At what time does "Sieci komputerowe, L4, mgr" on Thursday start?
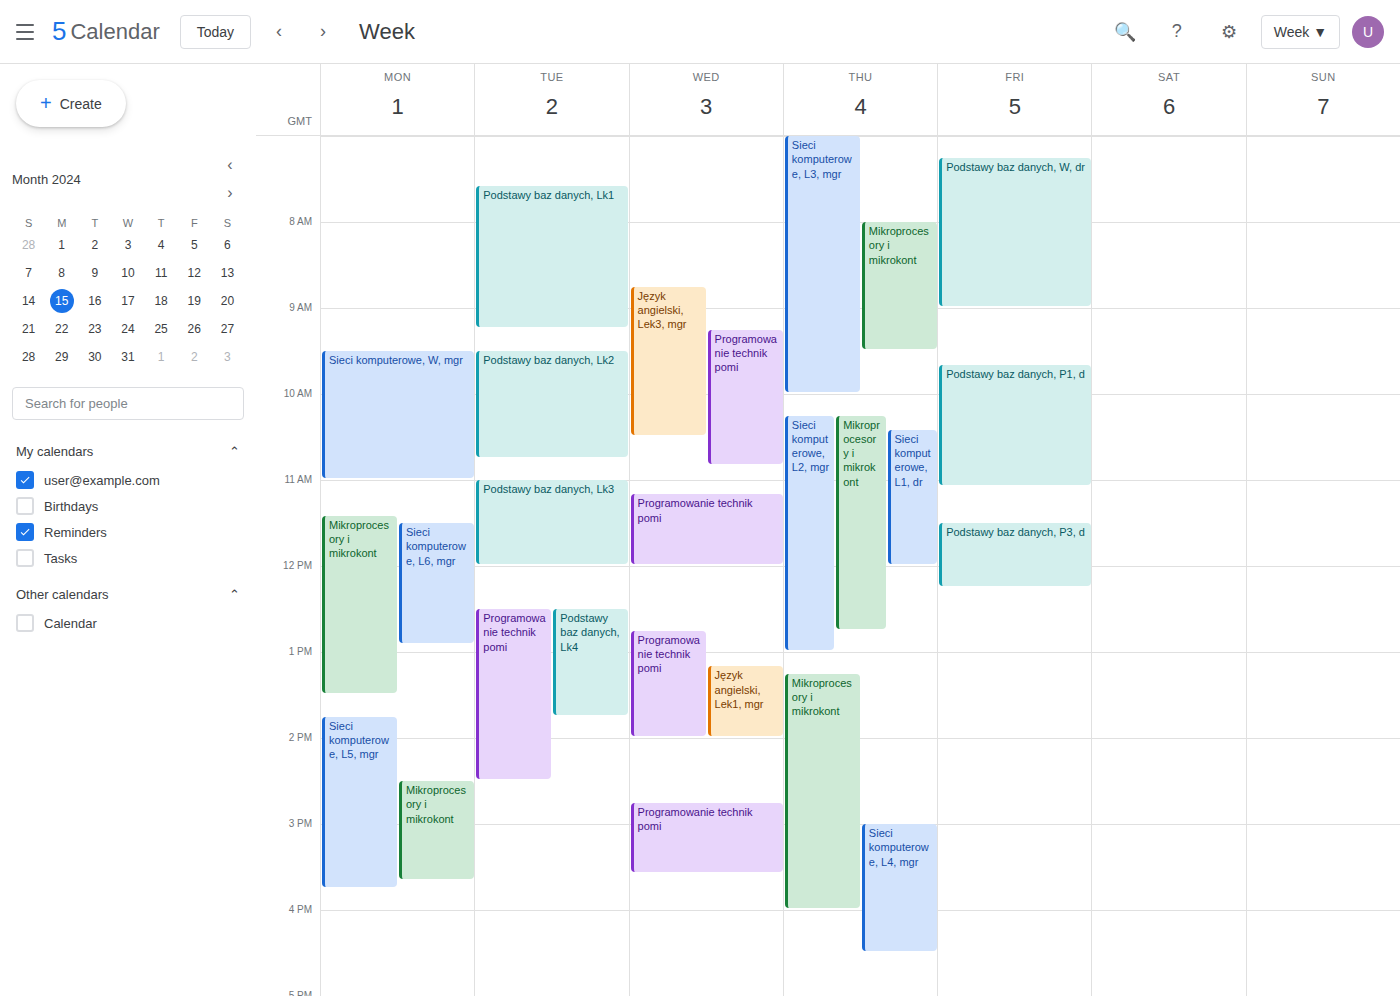
3:00 PM